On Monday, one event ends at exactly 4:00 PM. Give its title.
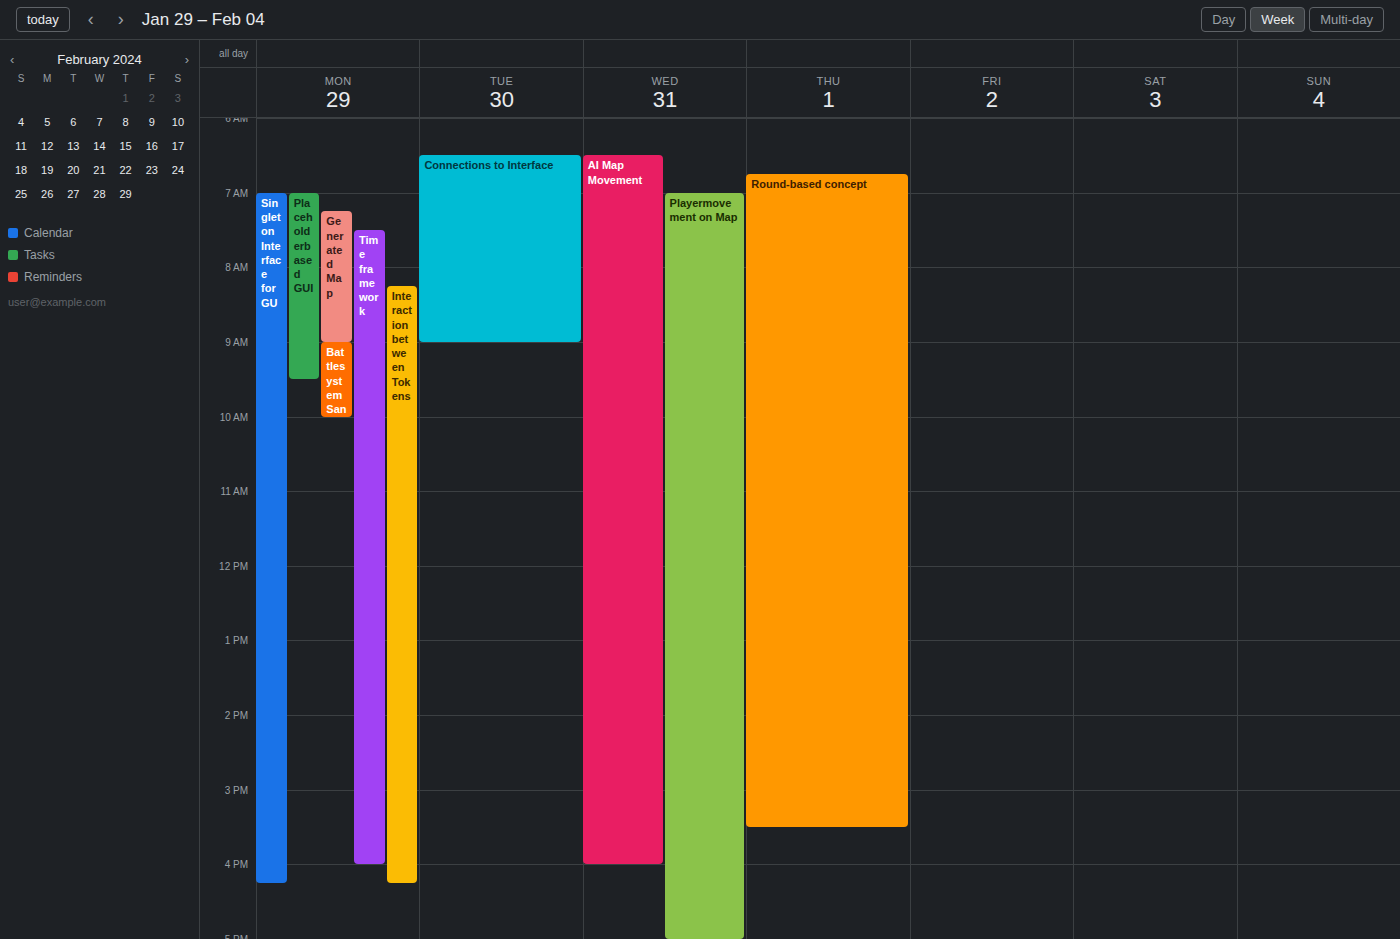
"Time framework"